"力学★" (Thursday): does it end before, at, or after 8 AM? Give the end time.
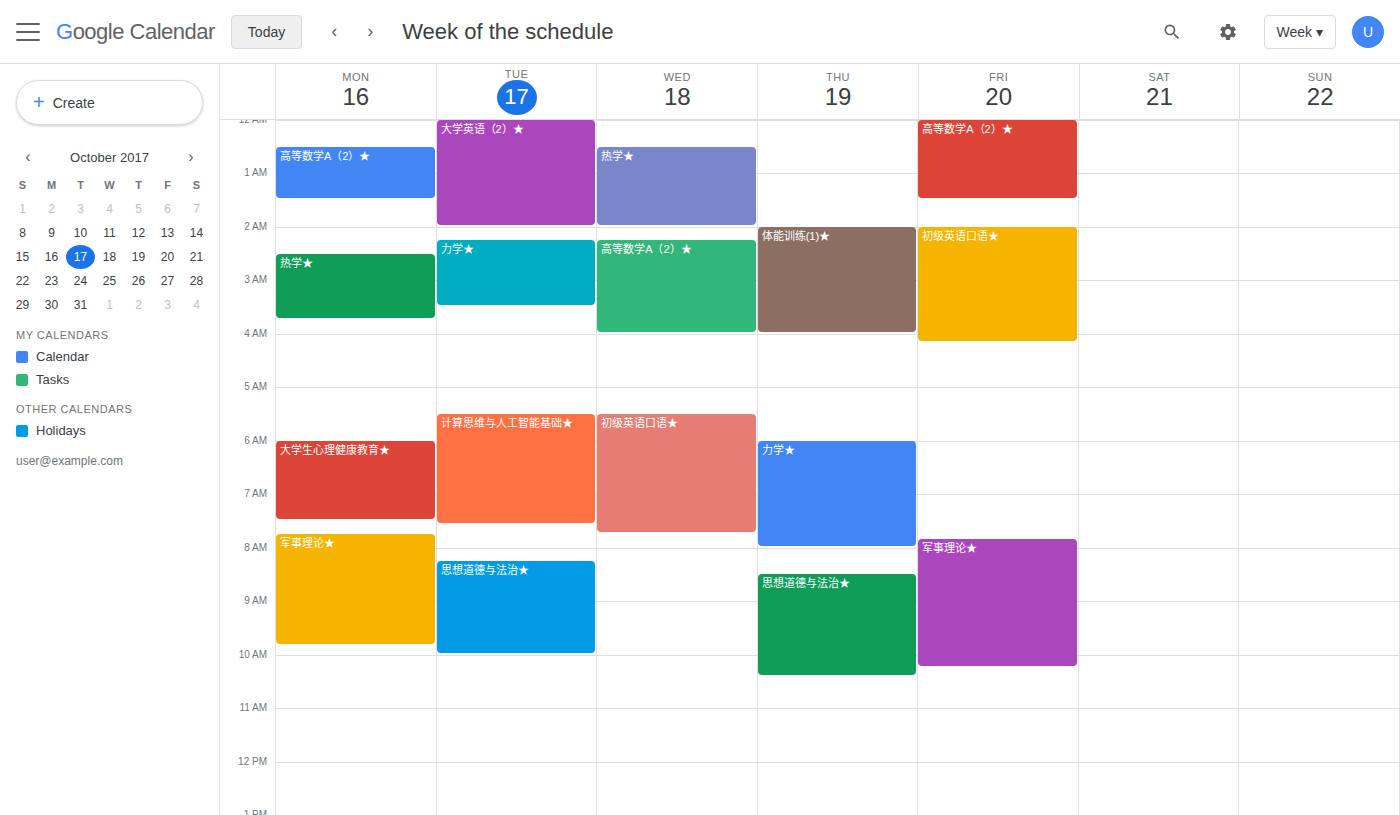
8:00 AM -- exactly at 8 AM, on the 8 AM line.